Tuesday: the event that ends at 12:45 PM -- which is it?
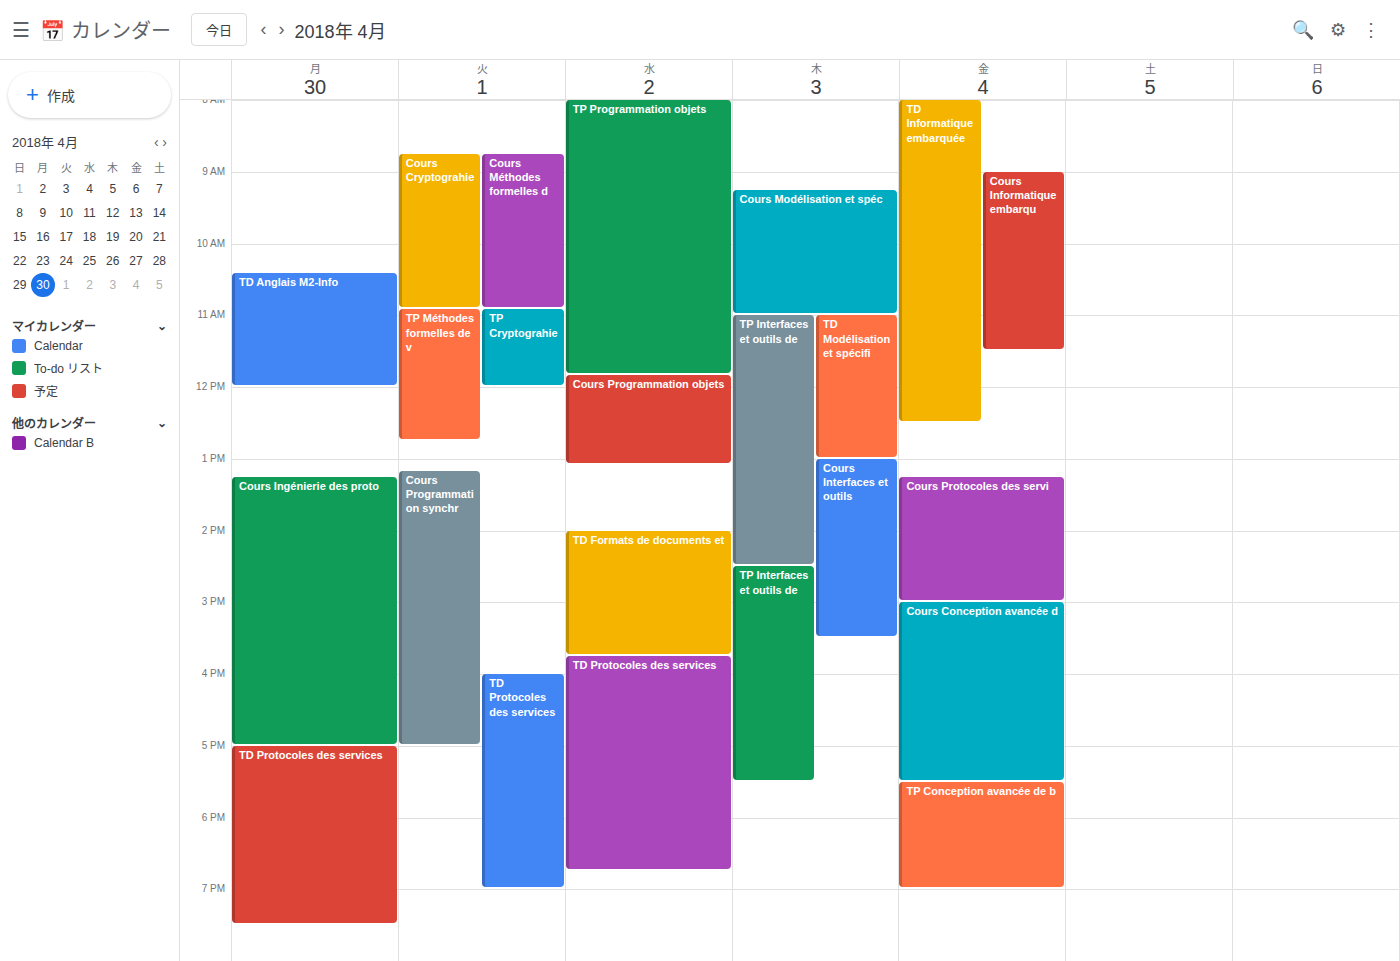
"TP Méthodes formelles de v"